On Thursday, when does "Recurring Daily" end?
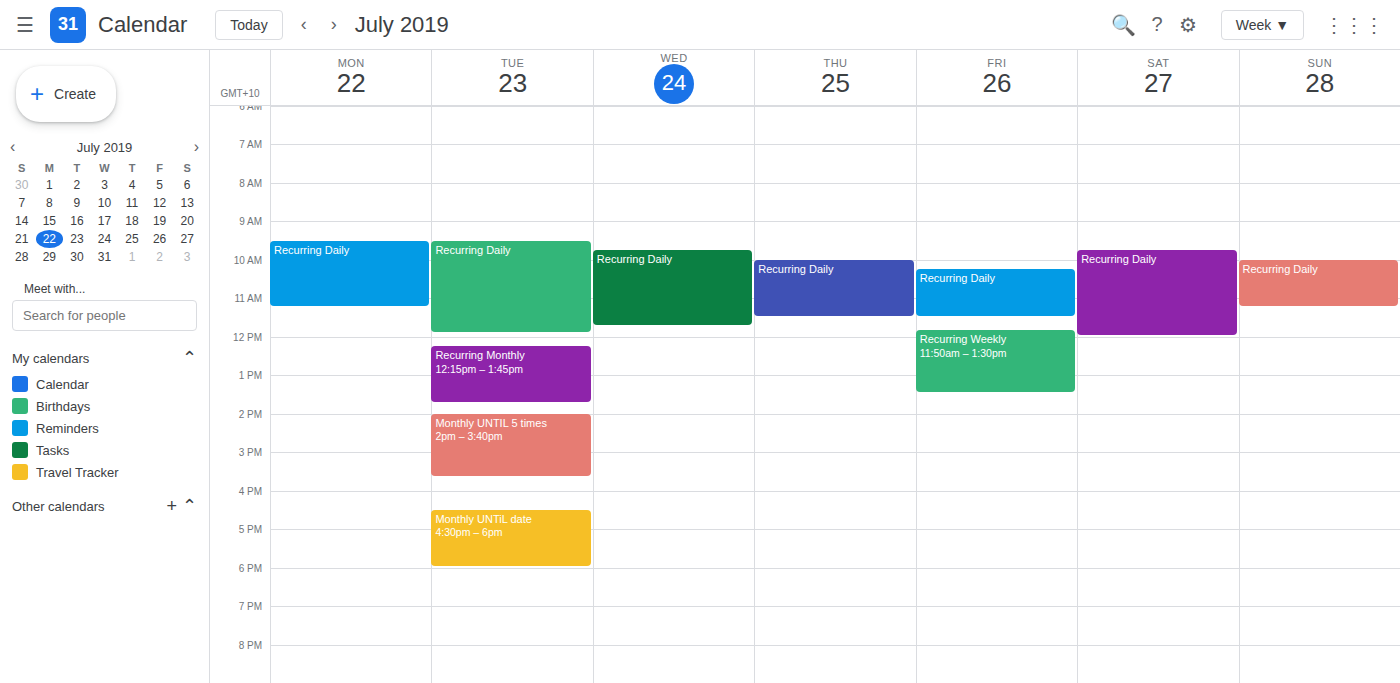
11:30 AM